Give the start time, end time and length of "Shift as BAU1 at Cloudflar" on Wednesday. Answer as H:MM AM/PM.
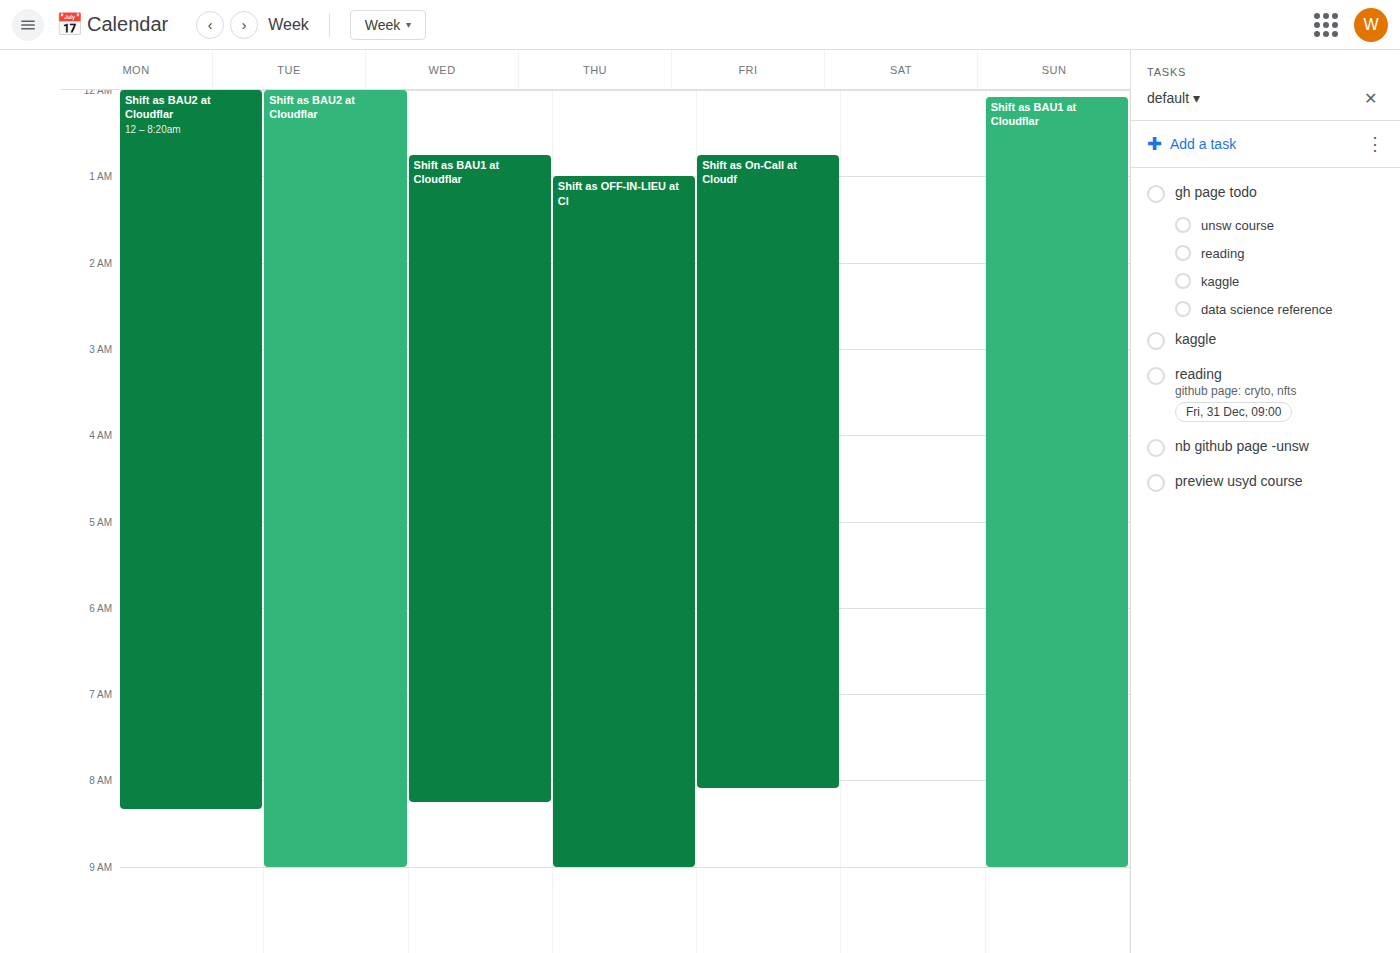
12:45 AM to 8:15 AM, 7 hours 30 minutes